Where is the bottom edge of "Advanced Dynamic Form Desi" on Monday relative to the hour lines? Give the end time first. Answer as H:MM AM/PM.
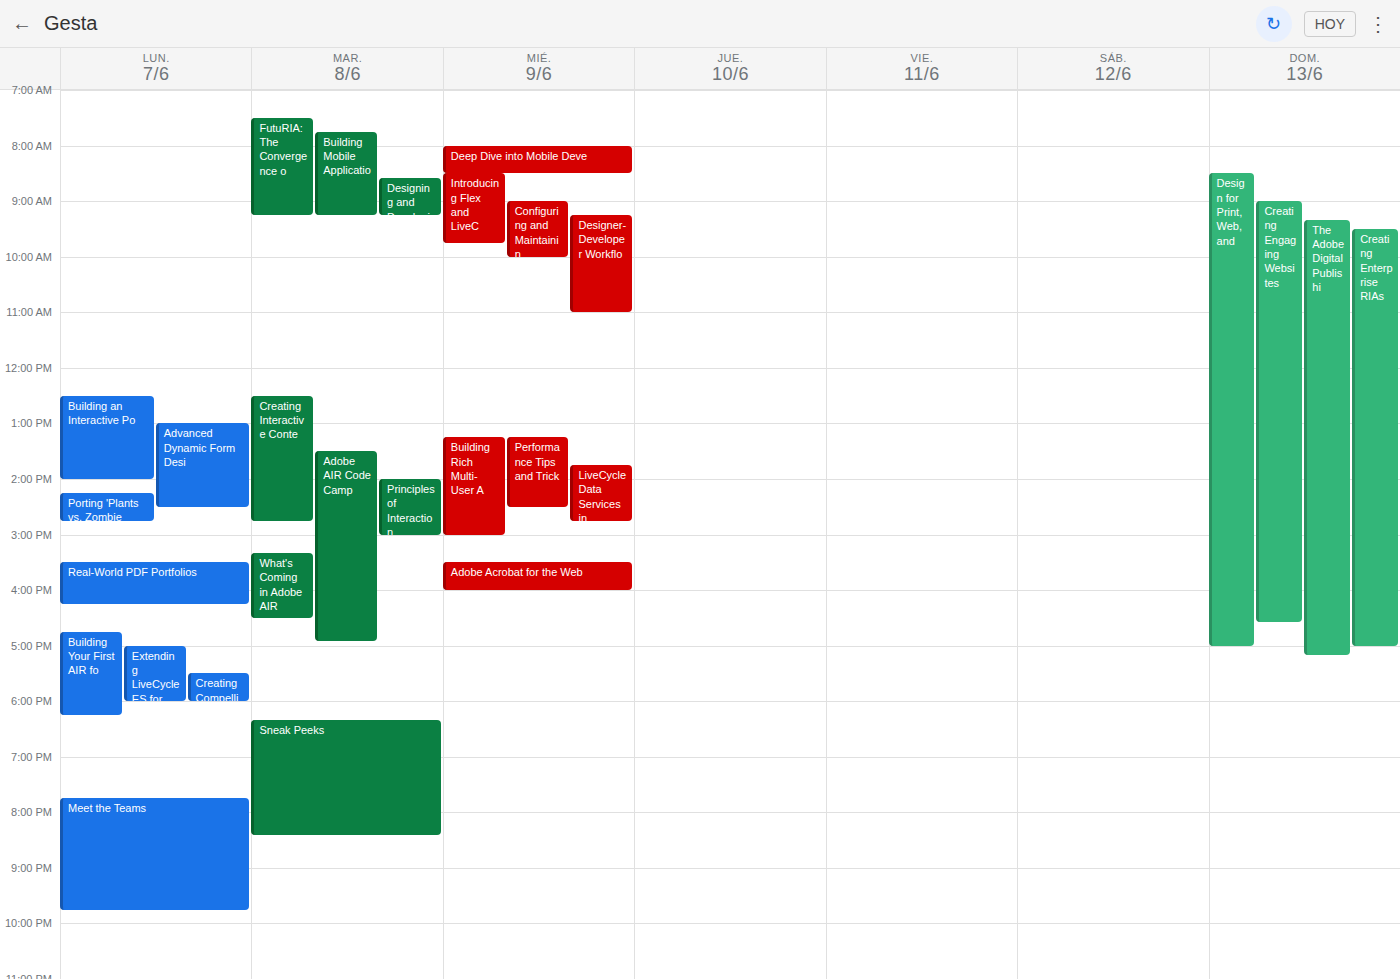
2:30 PM -- halfway between the 2 PM and 3 PM lines.